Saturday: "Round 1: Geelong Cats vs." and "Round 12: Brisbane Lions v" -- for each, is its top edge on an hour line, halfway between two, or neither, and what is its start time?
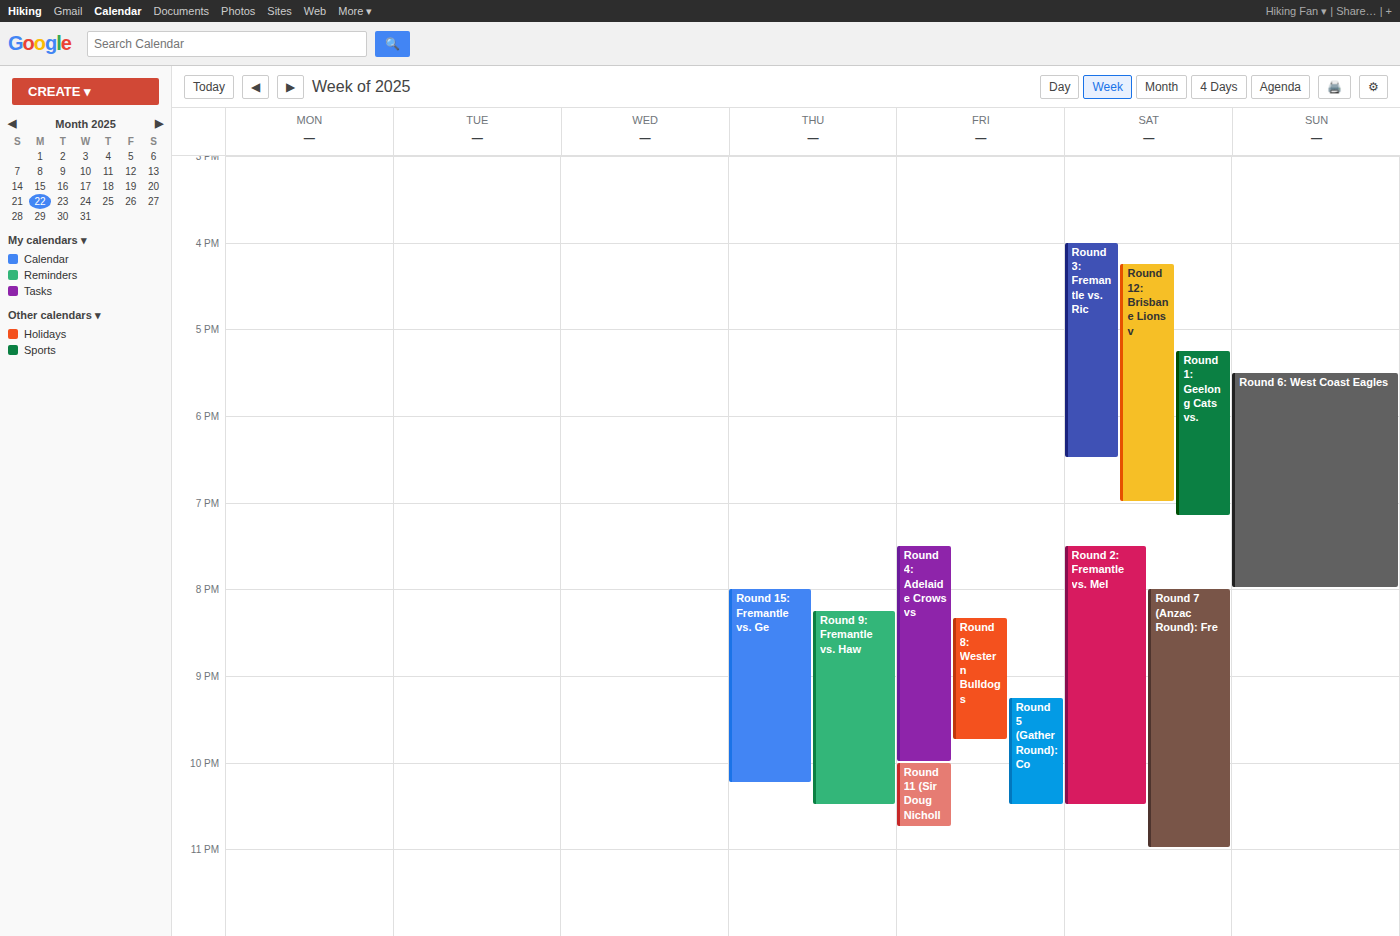
"Round 1: Geelong Cats vs.": 5:15 PM, neither: a quarter of the way from the 5 PM line to the 6 PM line. "Round 12: Brisbane Lions v": 4:15 PM, neither: a quarter of the way from the 4 PM line to the 5 PM line.